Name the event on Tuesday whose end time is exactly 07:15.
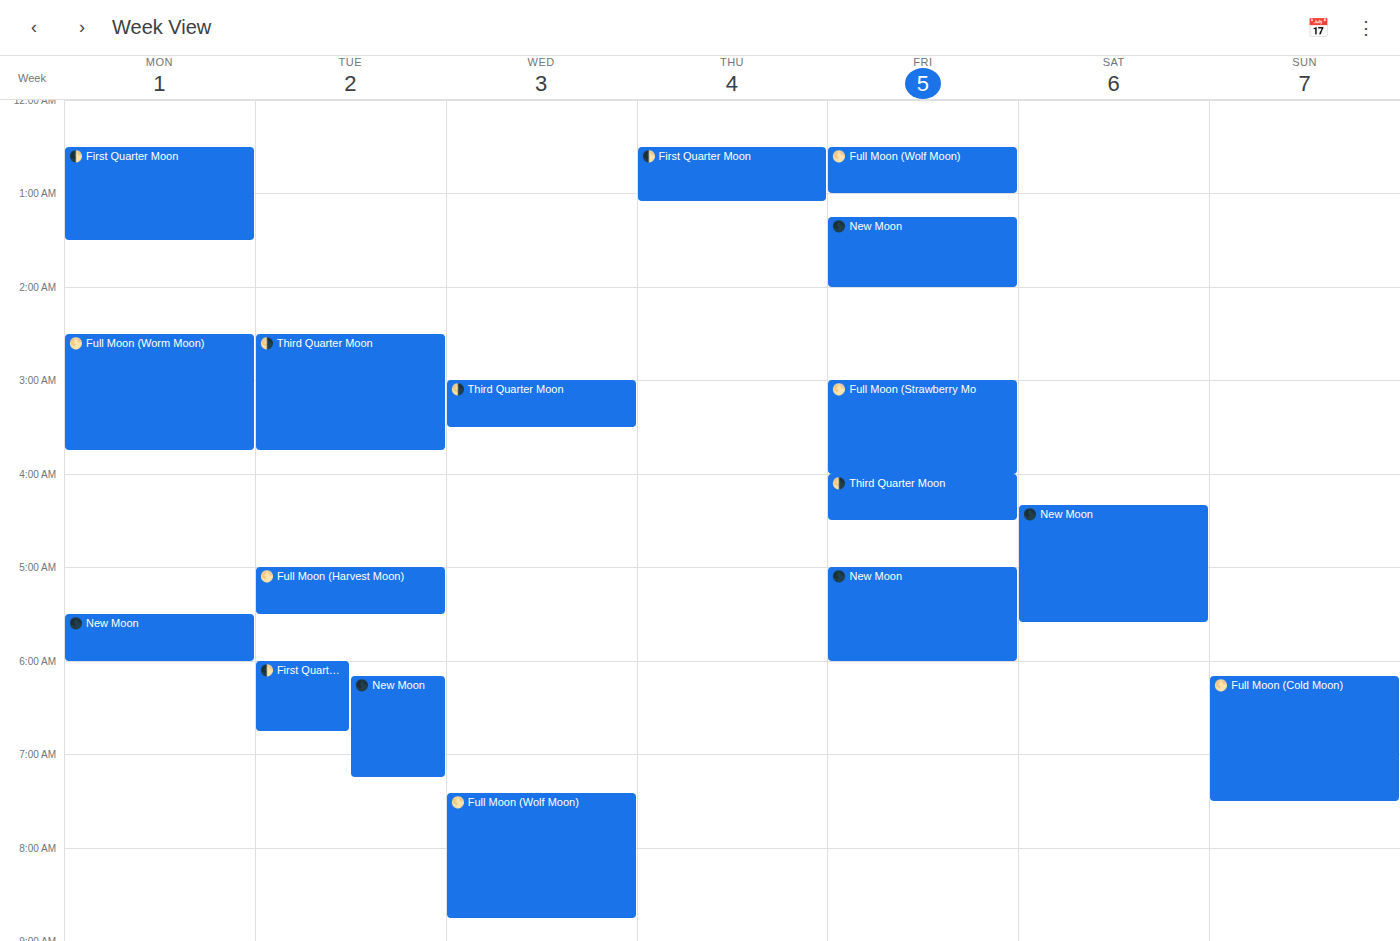
"🌑 New Moon"